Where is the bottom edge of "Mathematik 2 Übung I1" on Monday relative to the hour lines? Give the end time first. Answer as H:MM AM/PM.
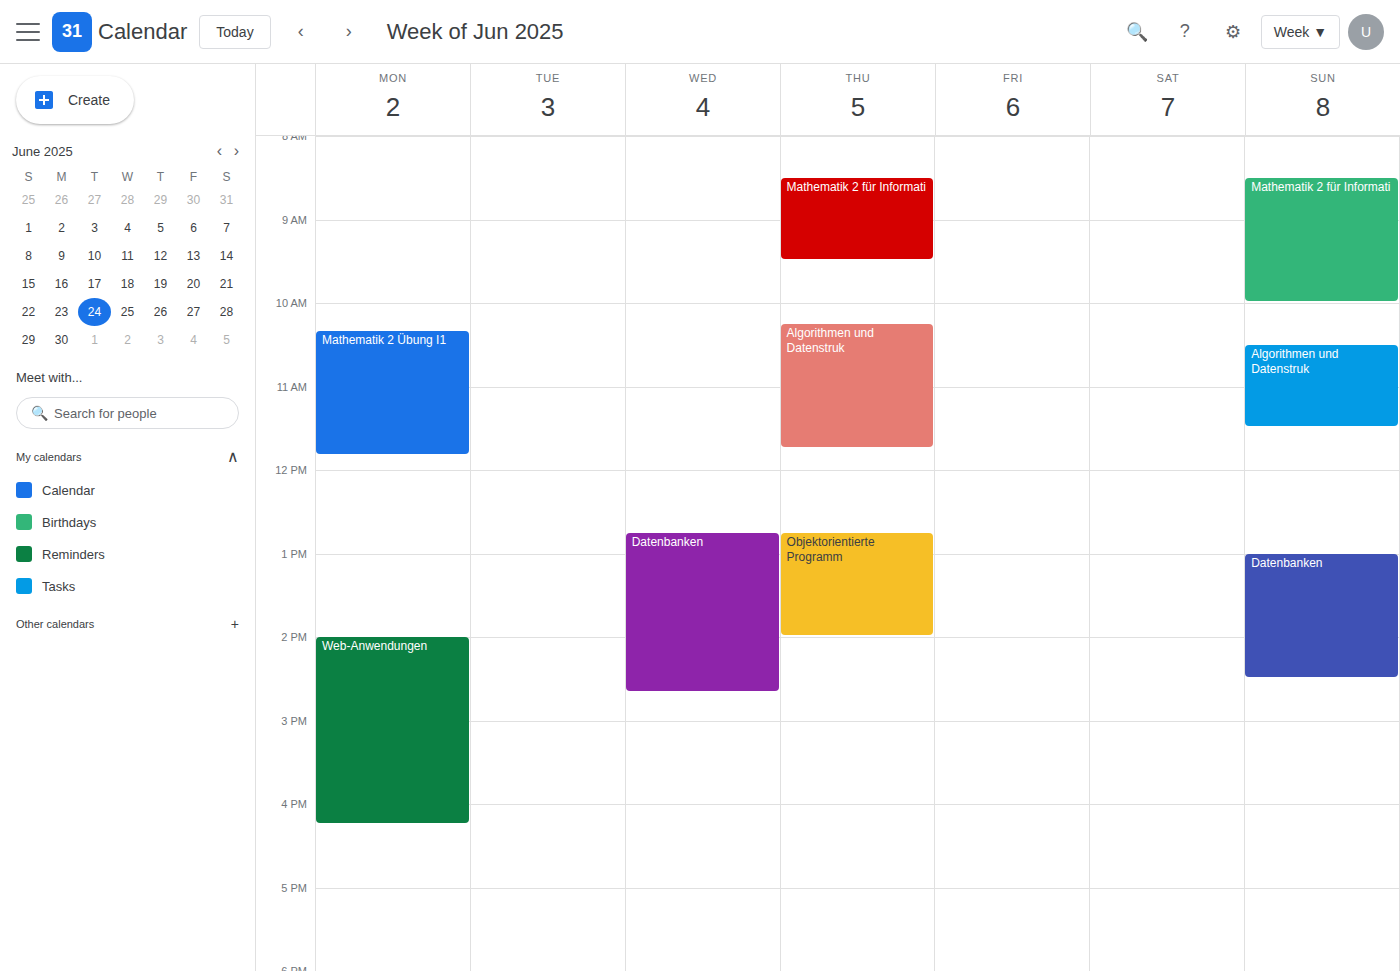
11:50 AM -- neither: 50 minutes below the 11 AM line and 10 minutes above the 12 PM line.